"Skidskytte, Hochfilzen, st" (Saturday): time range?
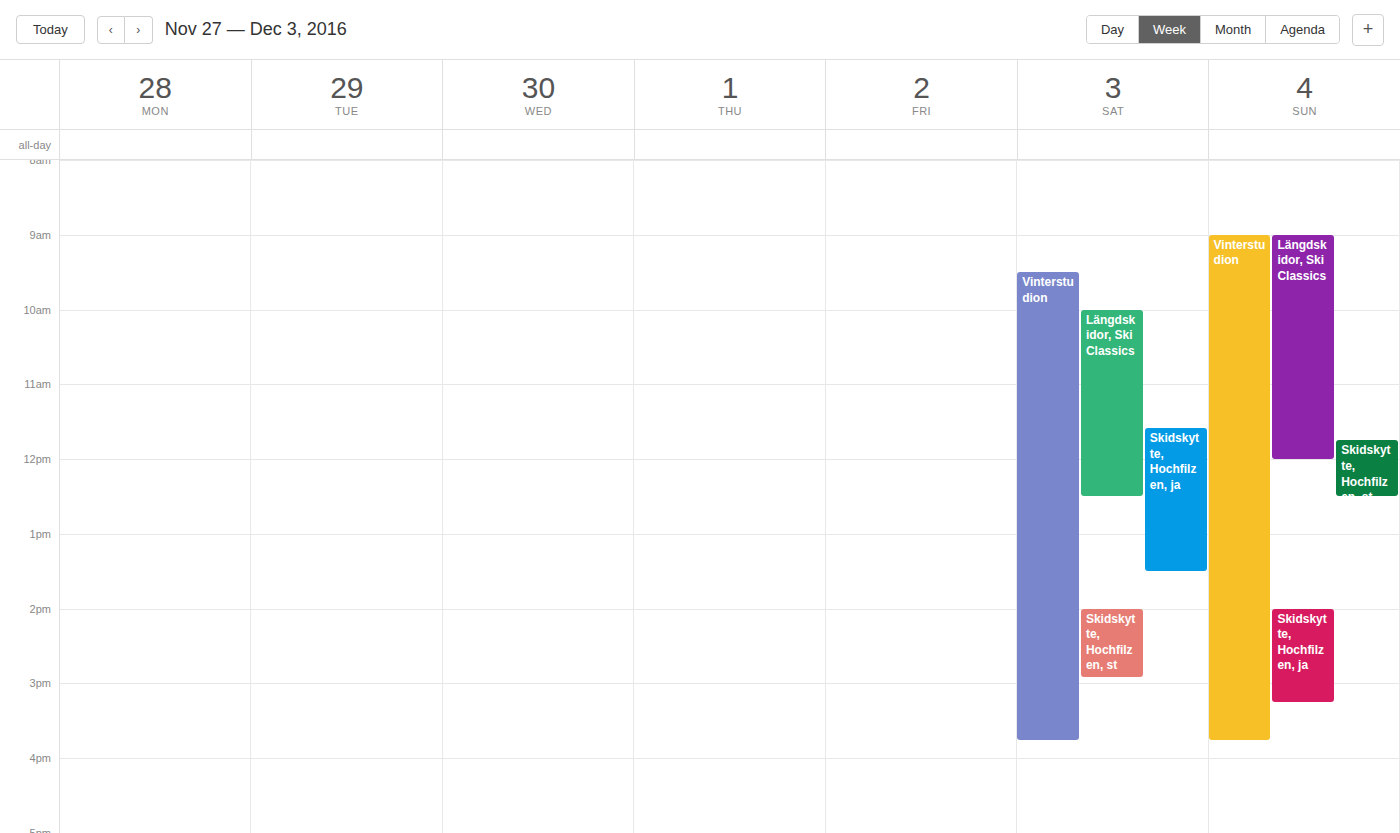
2:00 PM to 2:55 PM